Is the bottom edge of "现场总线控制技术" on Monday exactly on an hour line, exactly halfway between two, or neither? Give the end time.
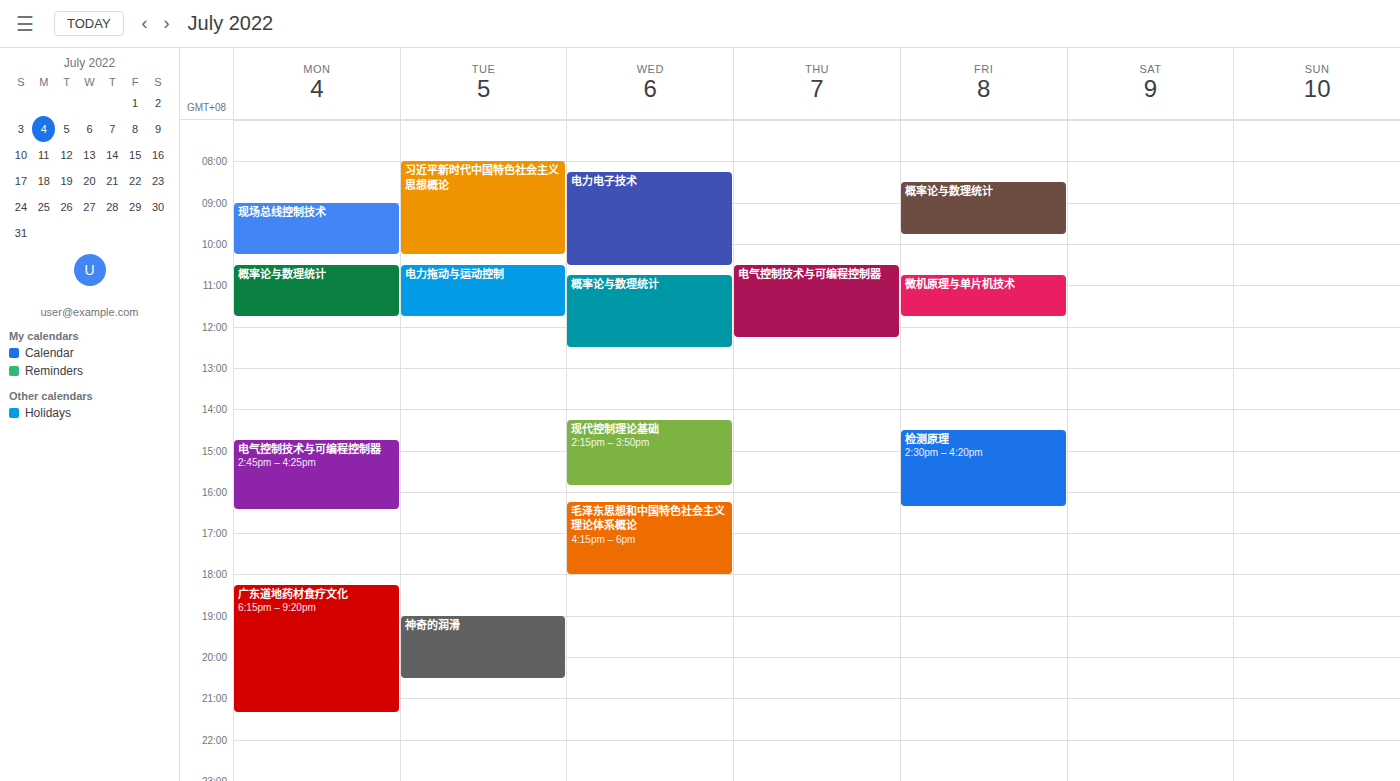
10:15 AM -- neither: a quarter of the way from the 10 AM line to the 11 AM line.